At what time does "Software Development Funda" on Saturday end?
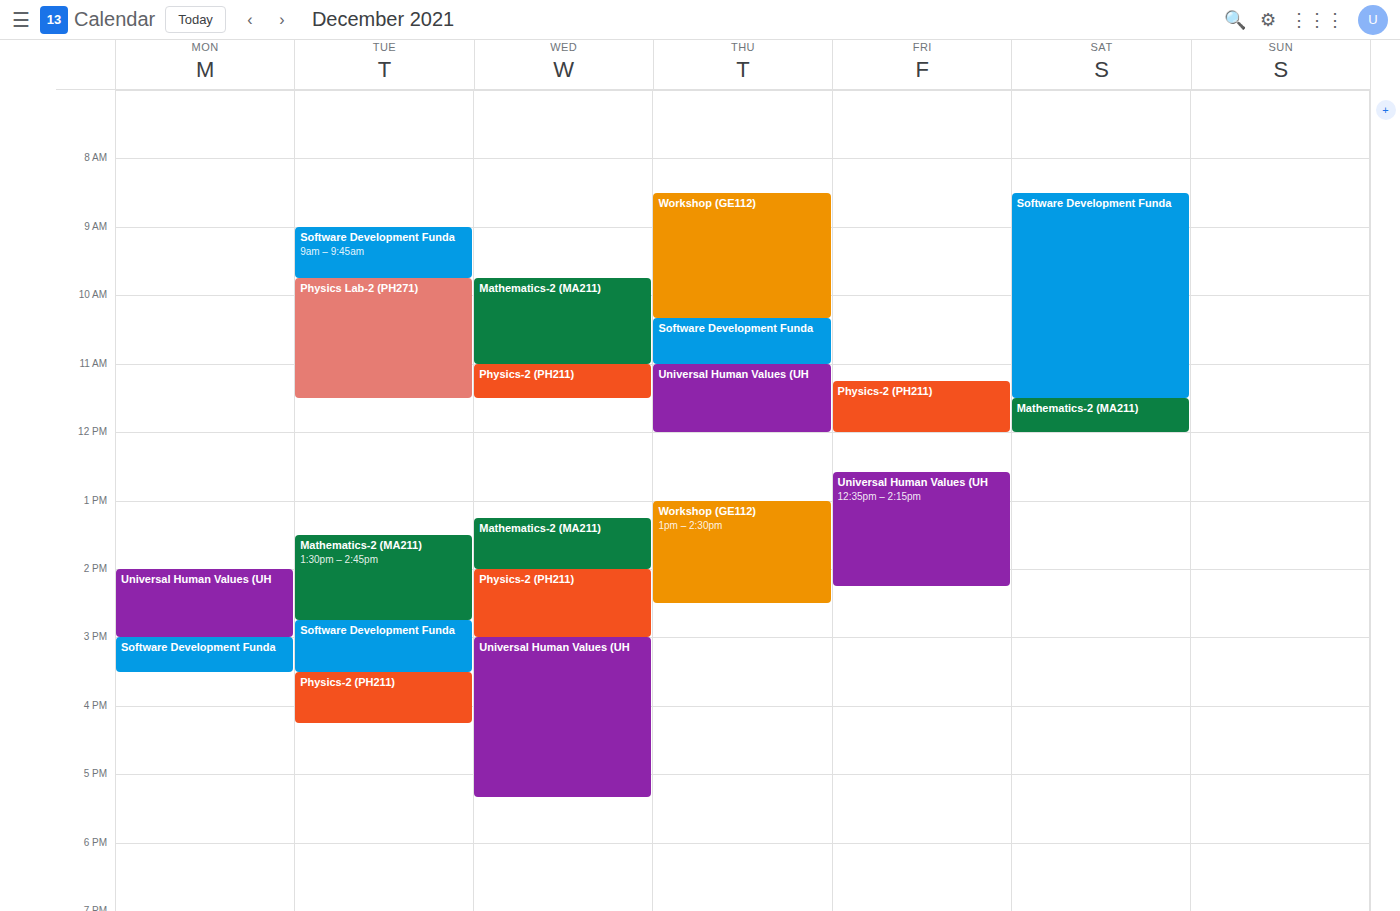
11:30 AM